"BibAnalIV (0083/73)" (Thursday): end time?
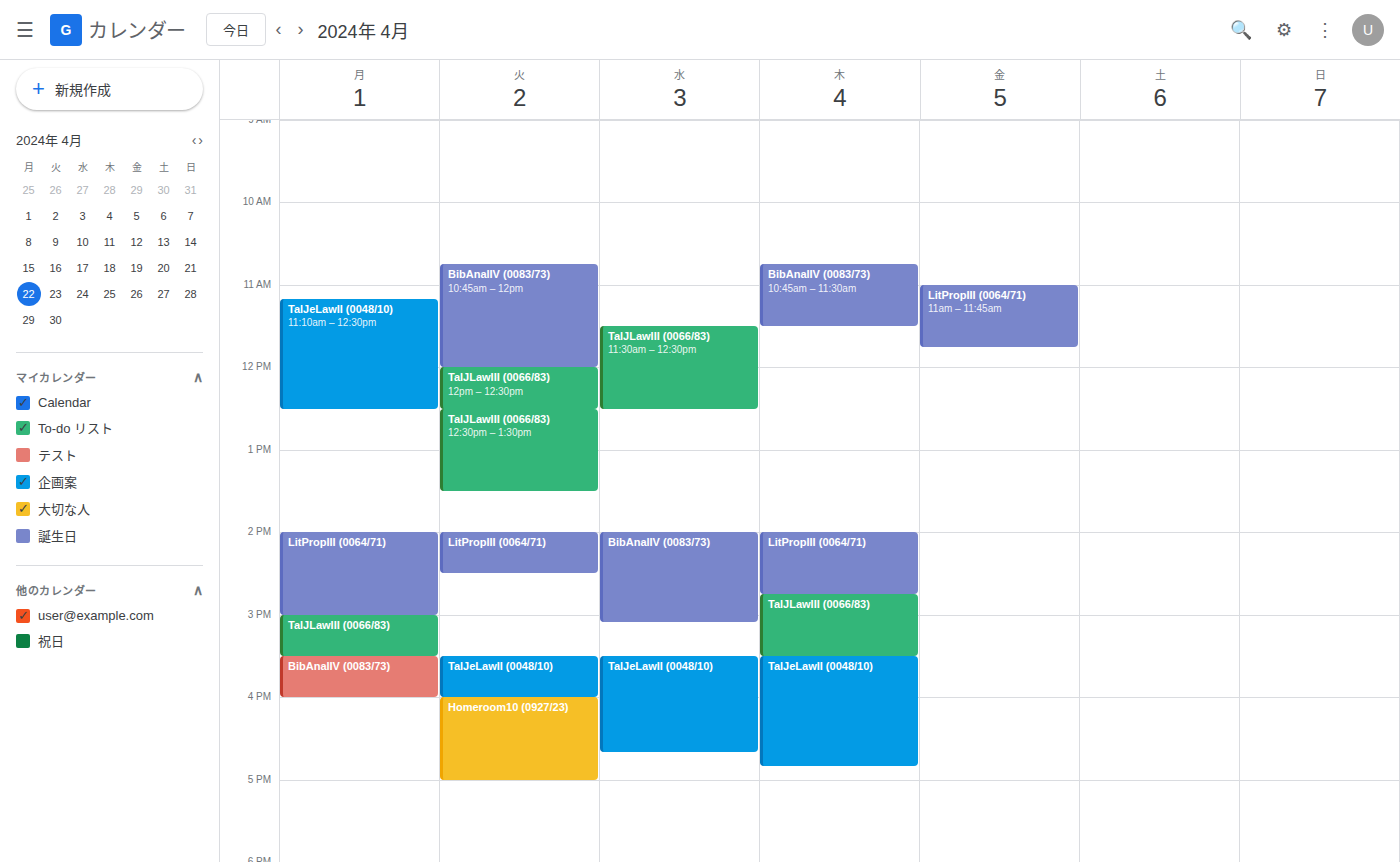
11:30 AM